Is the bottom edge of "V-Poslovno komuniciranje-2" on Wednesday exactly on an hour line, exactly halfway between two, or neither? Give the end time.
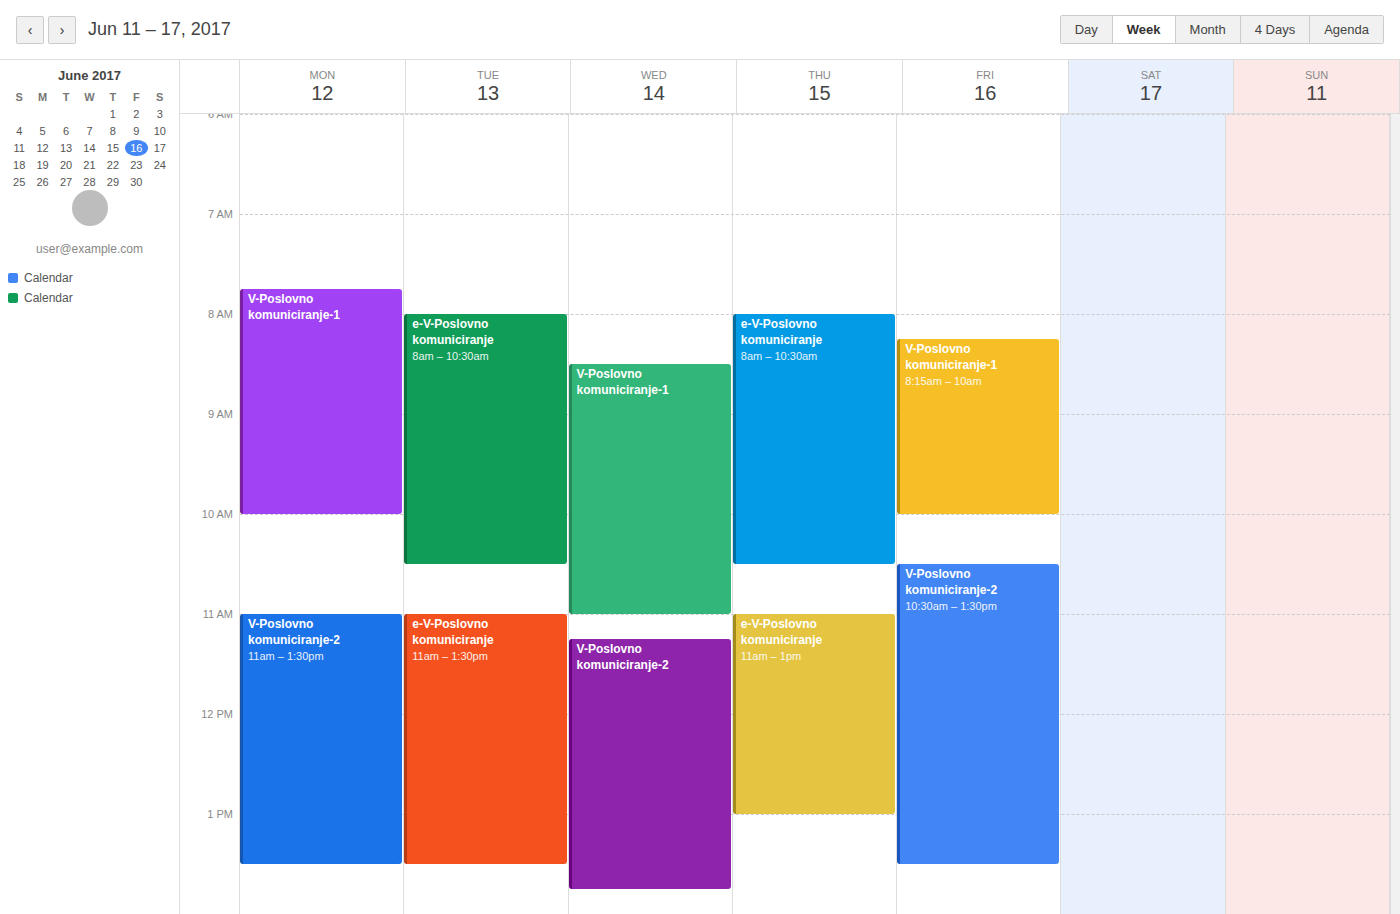
1:45 PM -- neither: three quarters of the way from the 1 PM line to the 2 PM line.